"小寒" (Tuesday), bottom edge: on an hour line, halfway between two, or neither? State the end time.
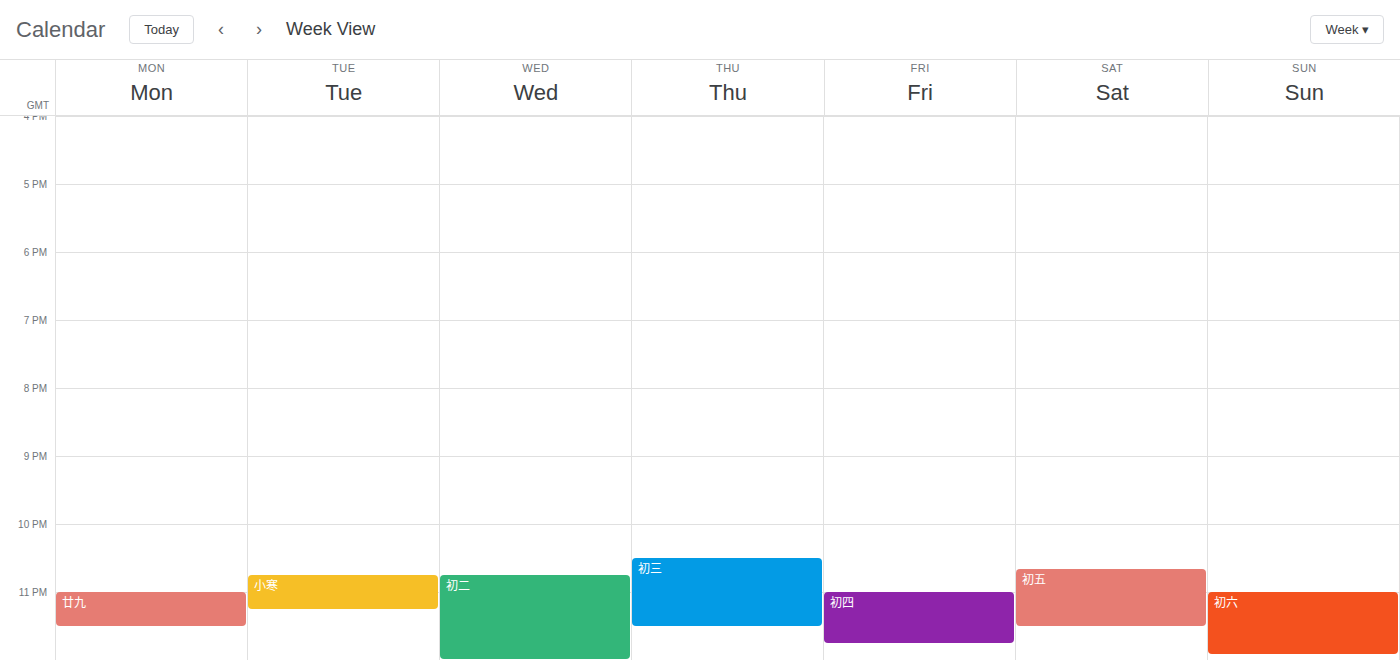
11:15 PM -- neither: a quarter of the way from the 11 PM line to the 12 AM line.